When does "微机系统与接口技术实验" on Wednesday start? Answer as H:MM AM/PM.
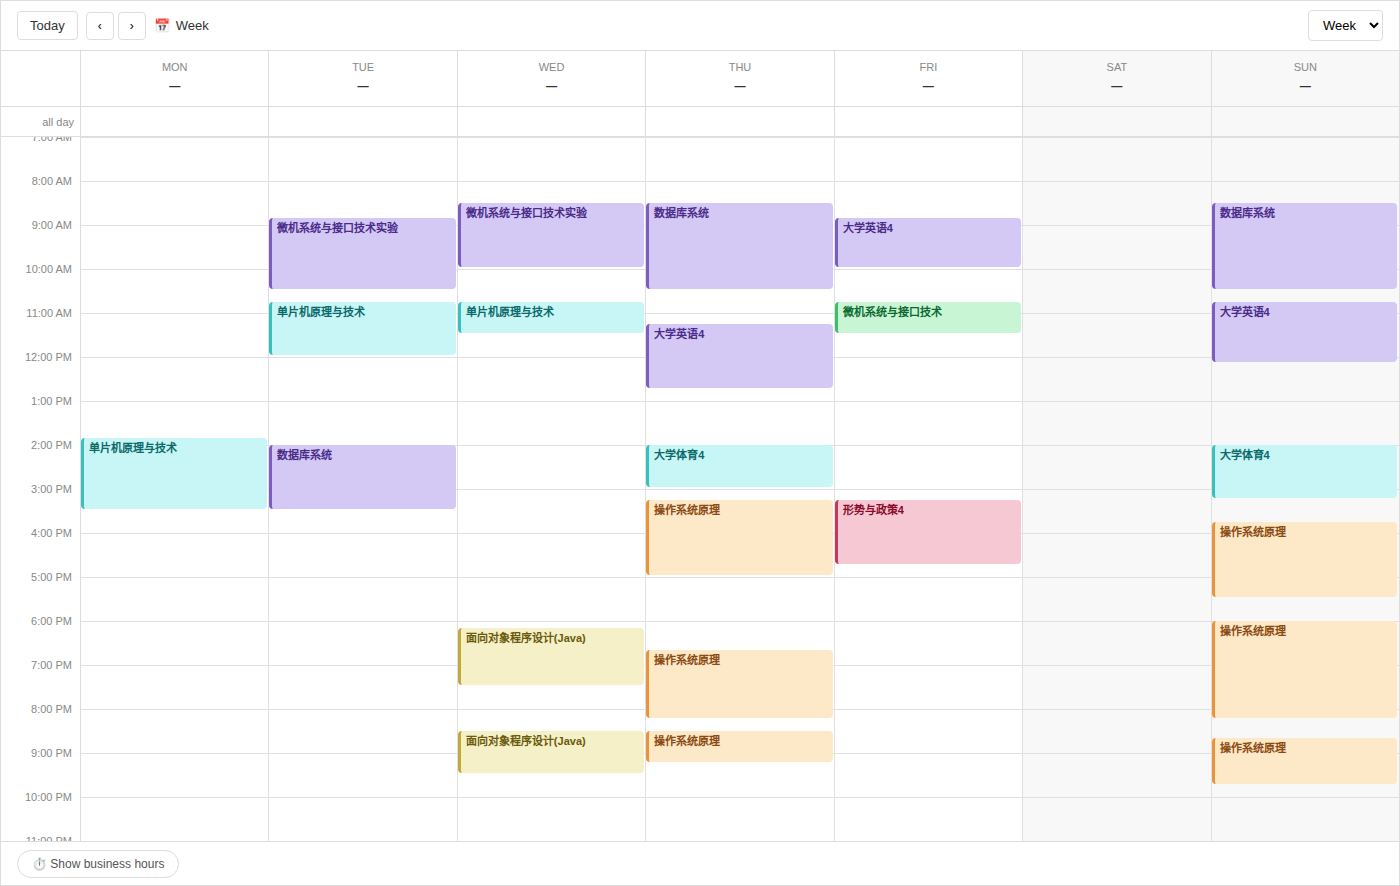
8:30 AM